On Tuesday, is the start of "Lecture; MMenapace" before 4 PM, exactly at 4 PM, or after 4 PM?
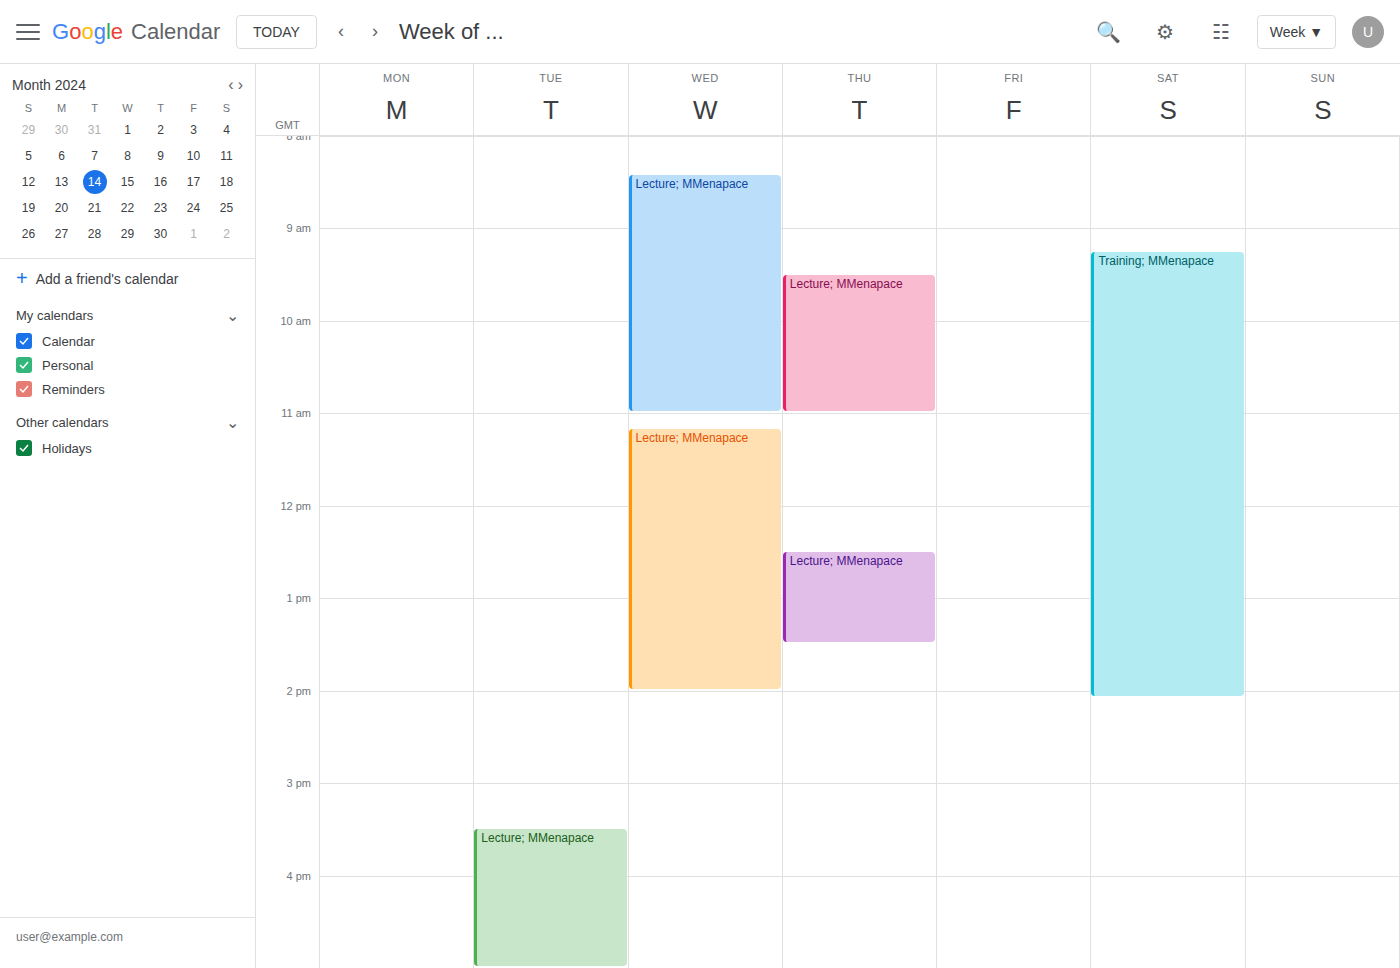
3:30 PM -- before 4 PM, 30 minutes above the 4 PM line.